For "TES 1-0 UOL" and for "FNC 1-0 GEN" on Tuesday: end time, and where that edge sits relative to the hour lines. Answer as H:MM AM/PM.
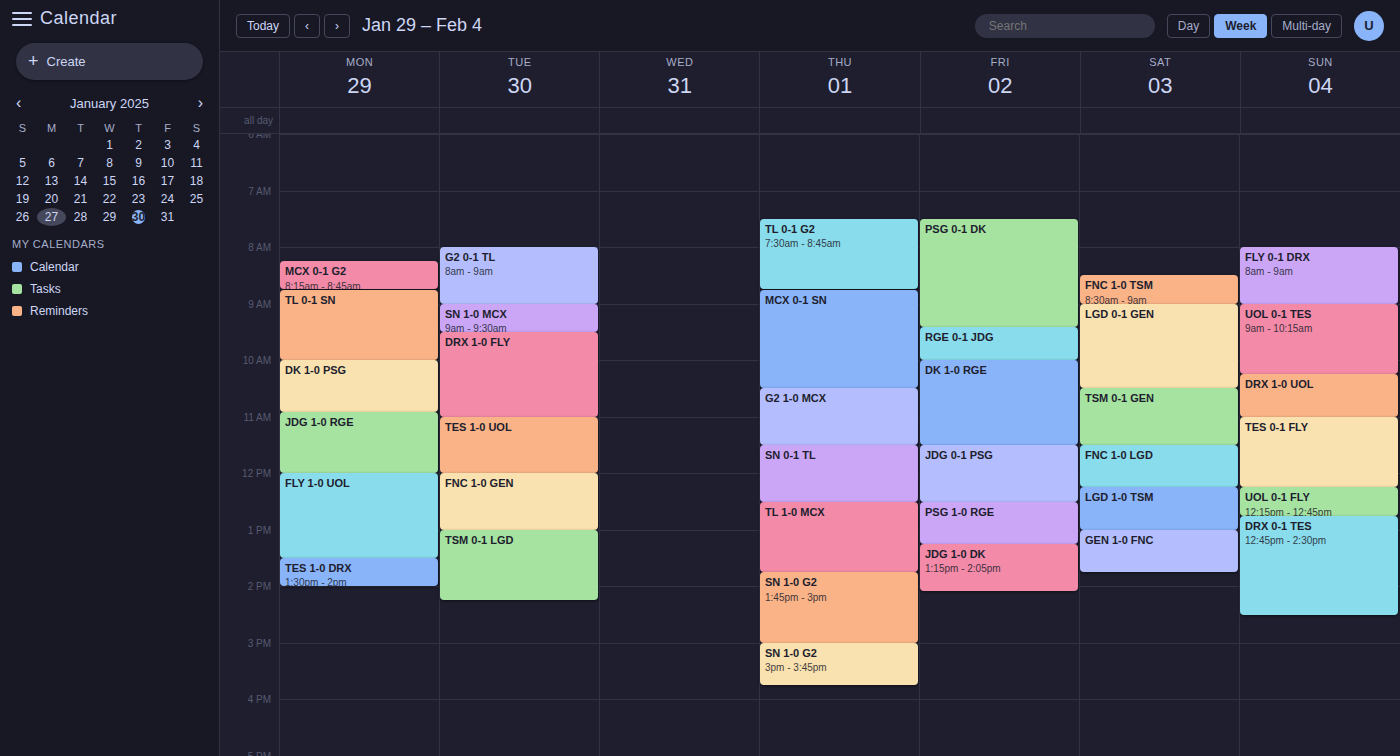
"TES 1-0 UOL": 12:00 PM, exactly on the 12 PM line. "FNC 1-0 GEN": 1:00 PM, exactly on the 1 PM line.